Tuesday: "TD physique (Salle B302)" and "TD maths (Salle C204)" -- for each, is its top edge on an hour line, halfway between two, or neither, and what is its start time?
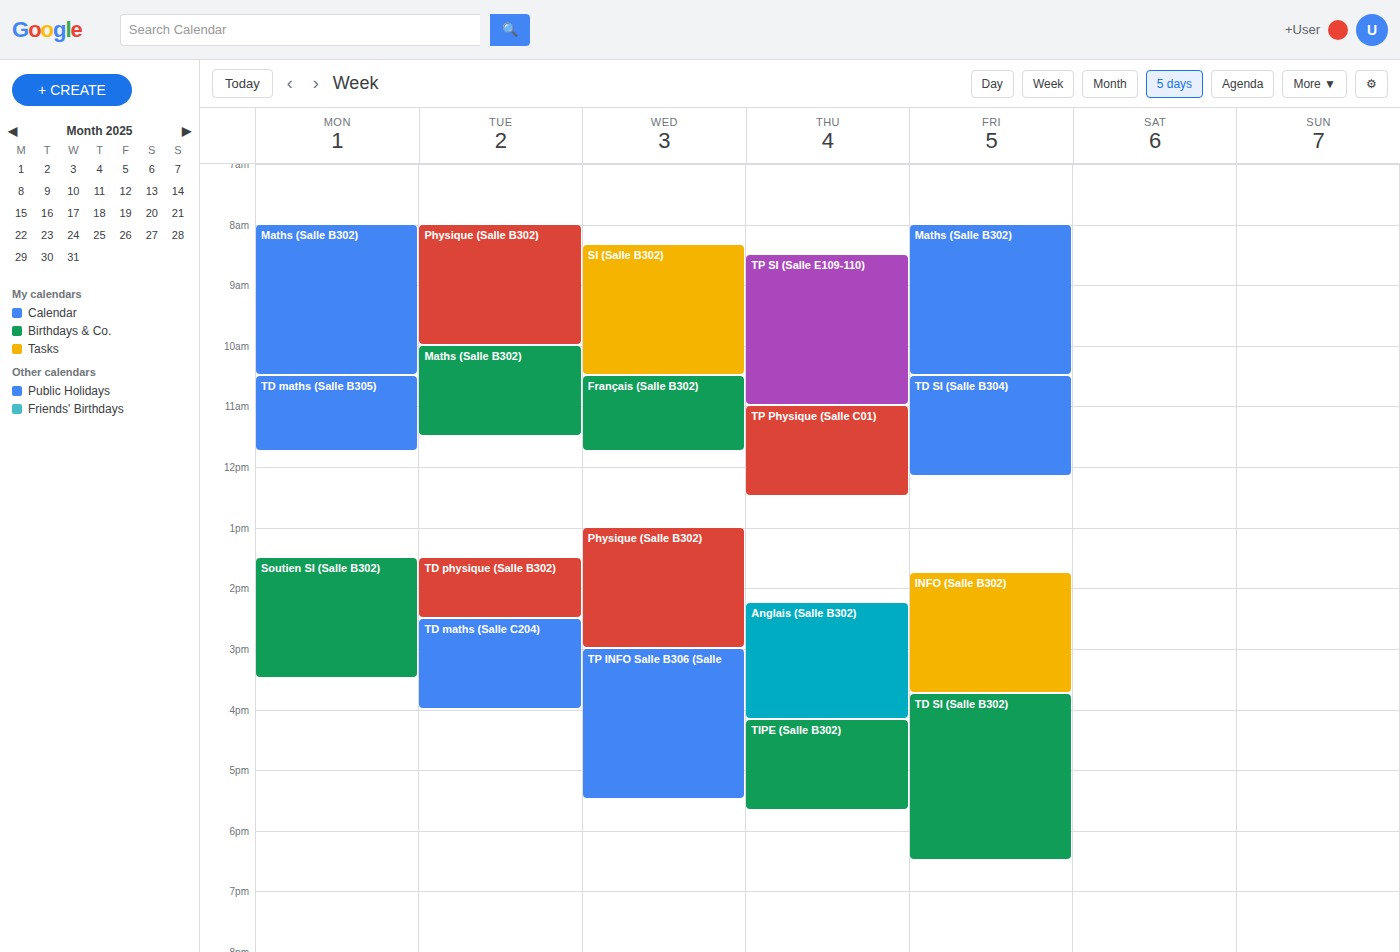
"TD physique (Salle B302)": 1:30 PM, halfway between the 1 PM and 2 PM lines. "TD maths (Salle C204)": 2:30 PM, halfway between the 2 PM and 3 PM lines.